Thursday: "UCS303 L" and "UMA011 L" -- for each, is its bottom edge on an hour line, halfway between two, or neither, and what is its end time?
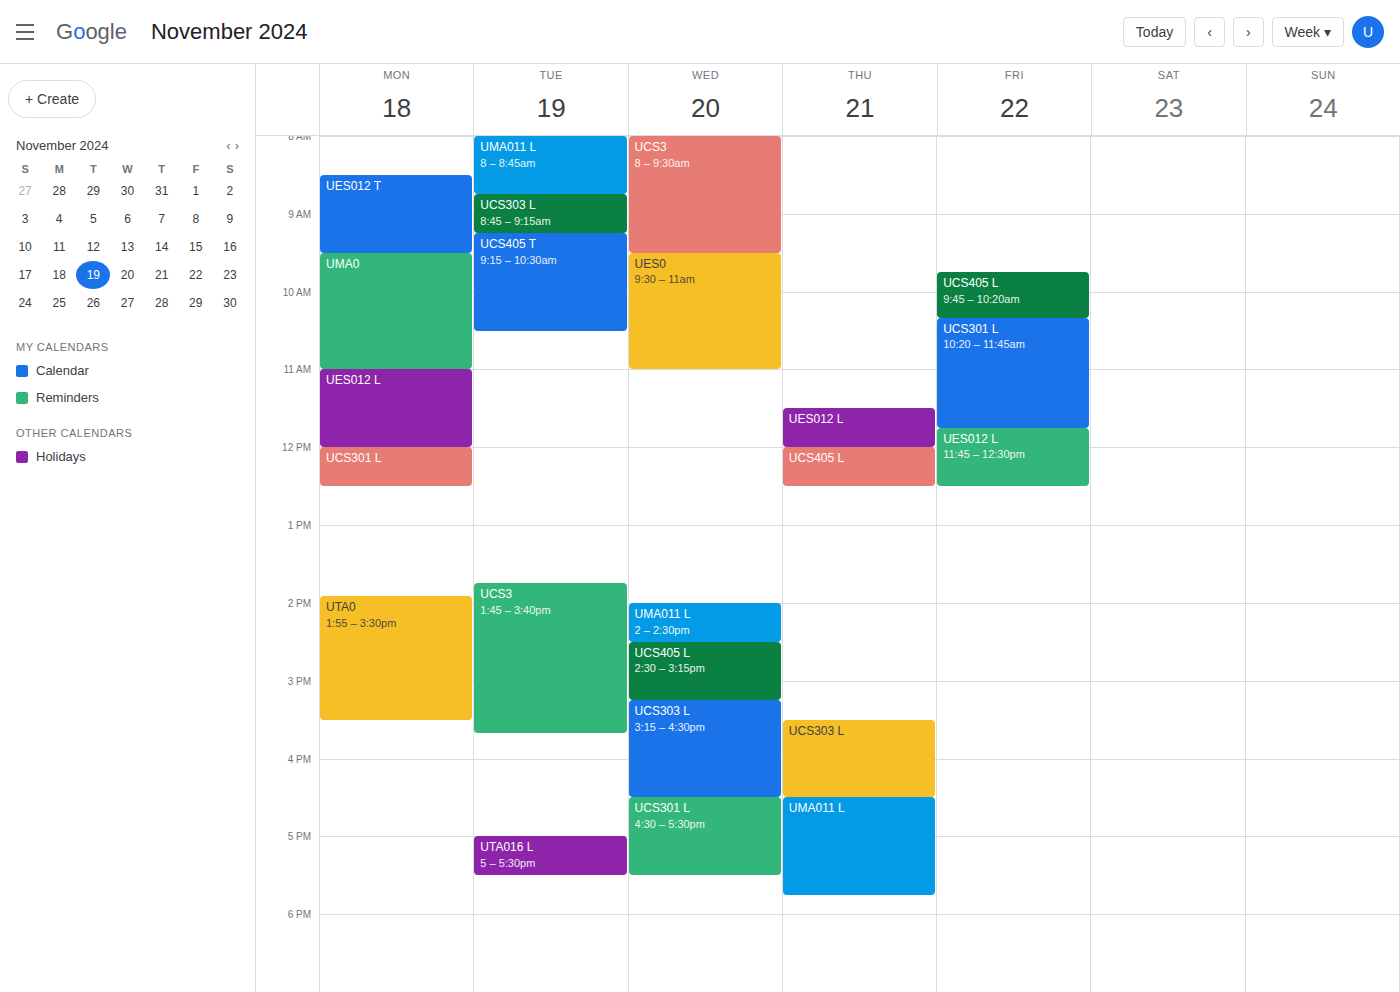
"UCS303 L": 4:30 PM, halfway between the 4 PM and 5 PM lines. "UMA011 L": 5:45 PM, neither: three quarters of the way from the 5 PM line to the 6 PM line.